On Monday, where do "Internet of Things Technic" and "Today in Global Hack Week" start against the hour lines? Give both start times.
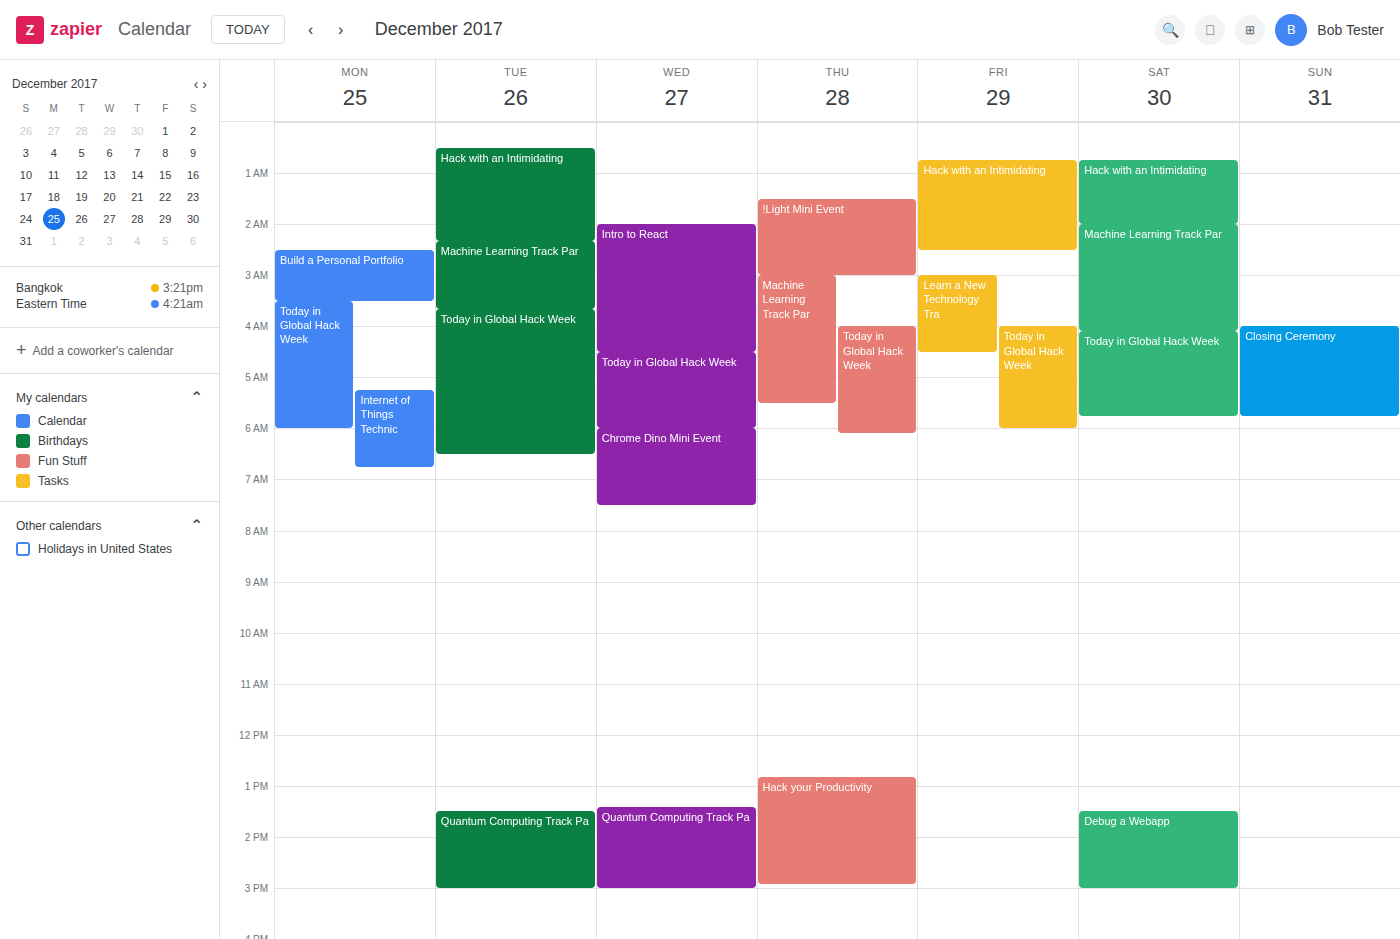
"Internet of Things Technic": 5:15 AM, neither: a quarter of the way from the 5 AM line to the 6 AM line. "Today in Global Hack Week": 3:30 AM, halfway between the 3 AM and 4 AM lines.